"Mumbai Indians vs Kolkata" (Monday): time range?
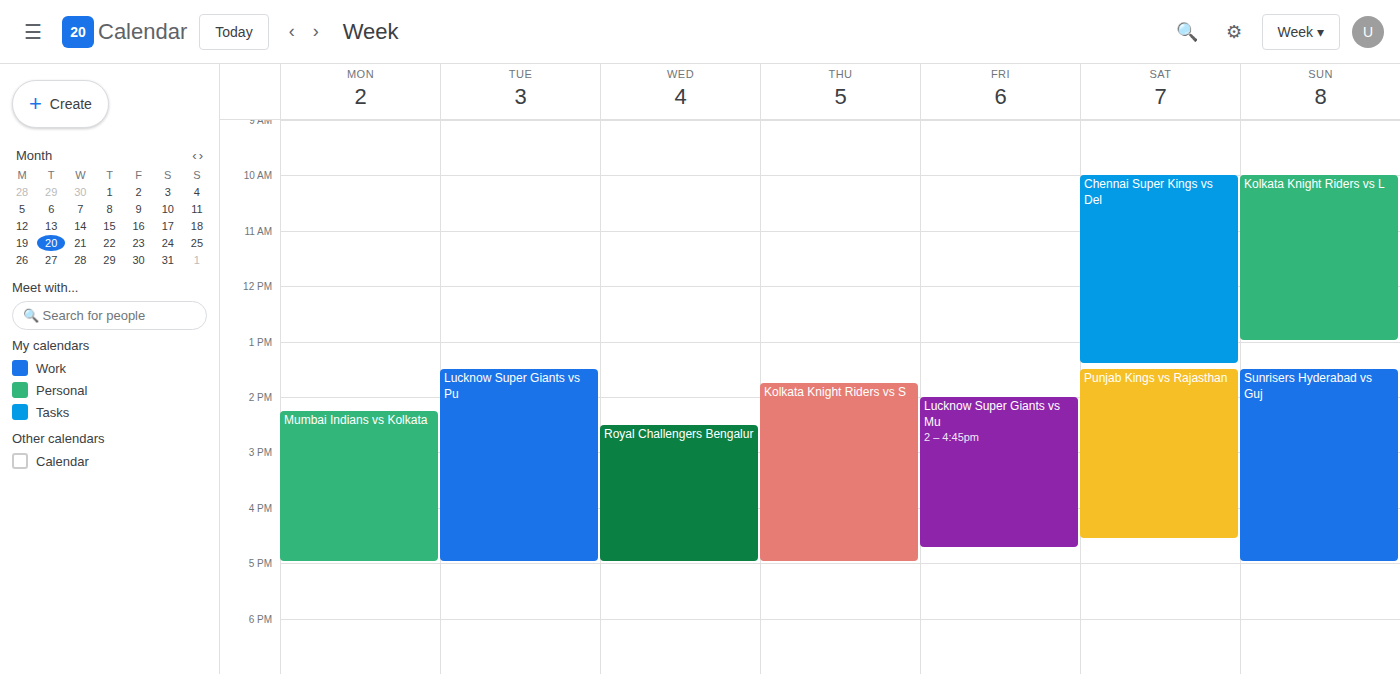
2:15 PM to 5:00 PM